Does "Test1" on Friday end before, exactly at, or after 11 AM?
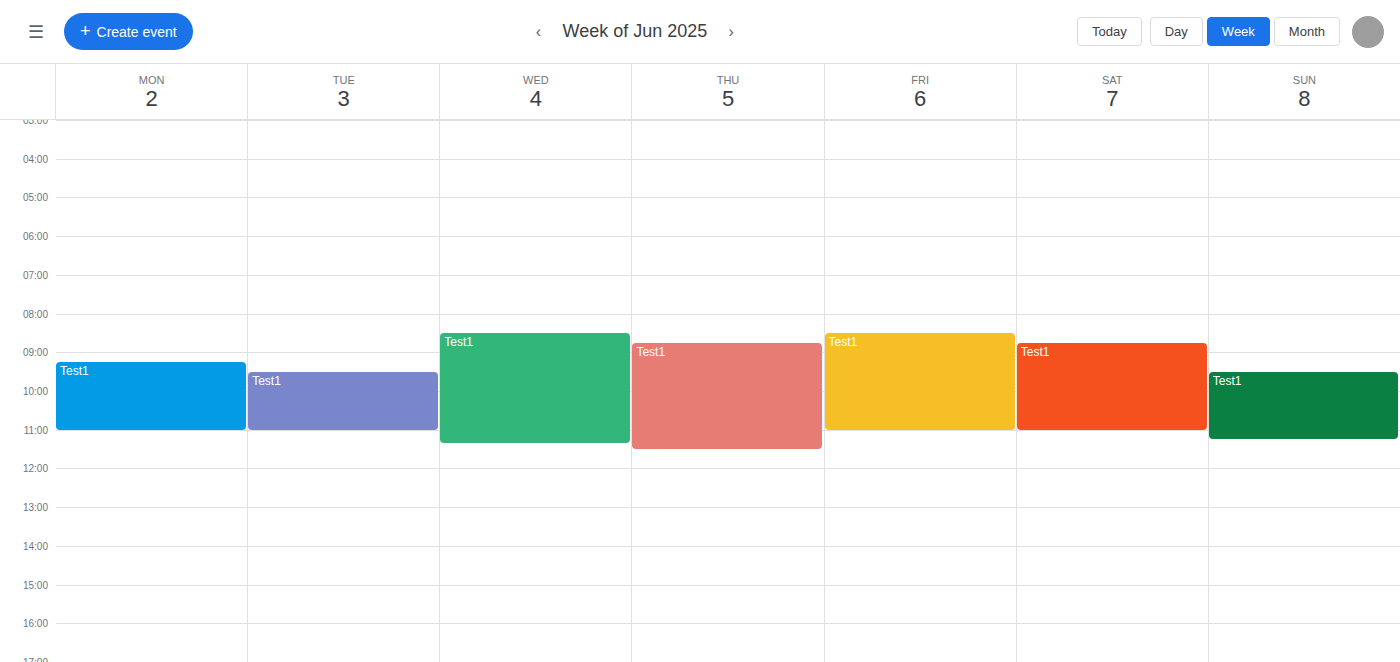
11:00 AM -- exactly at 11 AM, on the 11 AM line.